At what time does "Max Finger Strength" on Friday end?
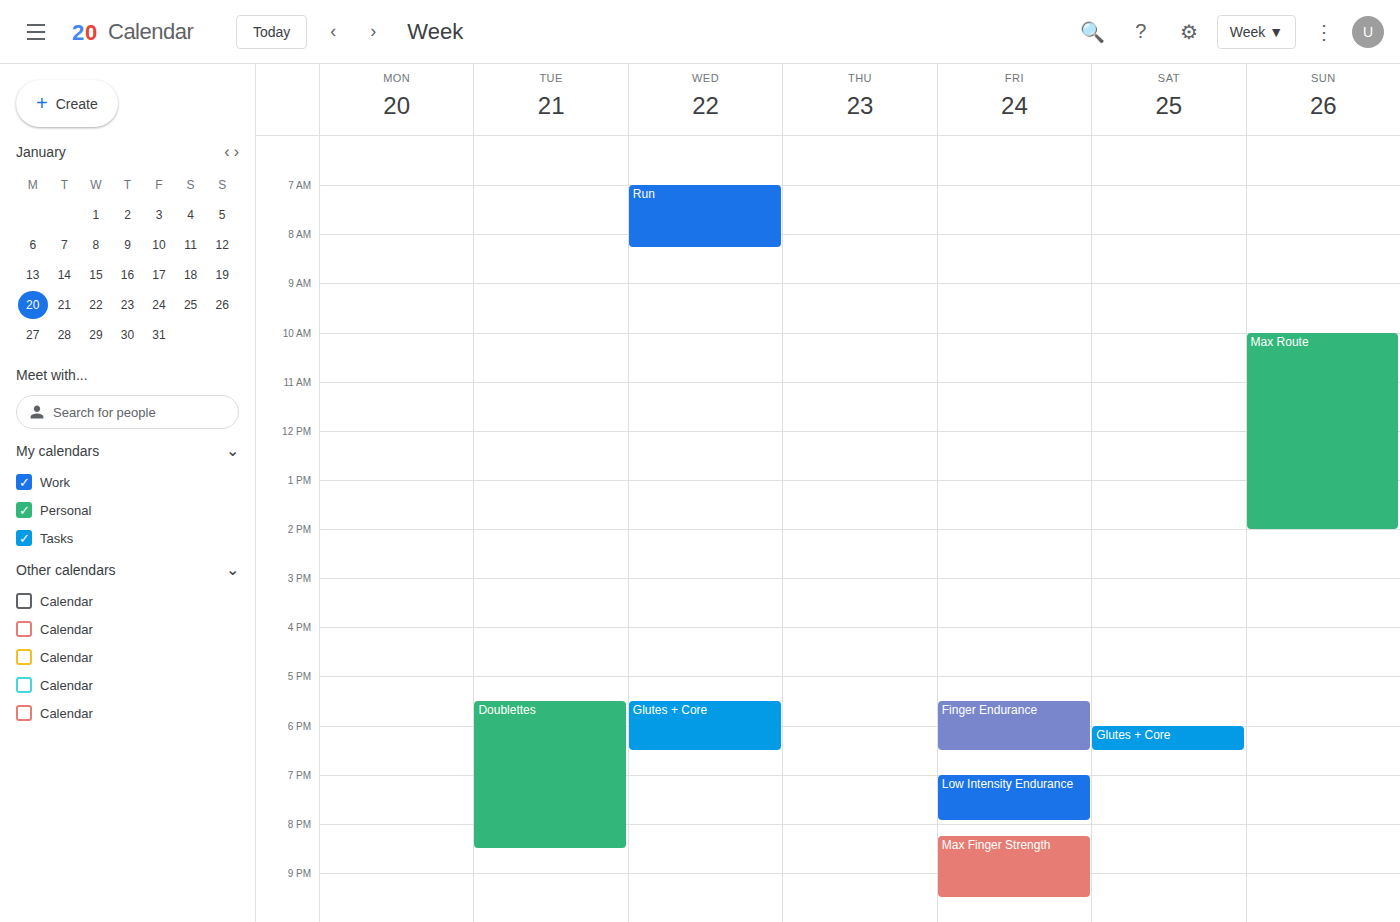
9:30 PM